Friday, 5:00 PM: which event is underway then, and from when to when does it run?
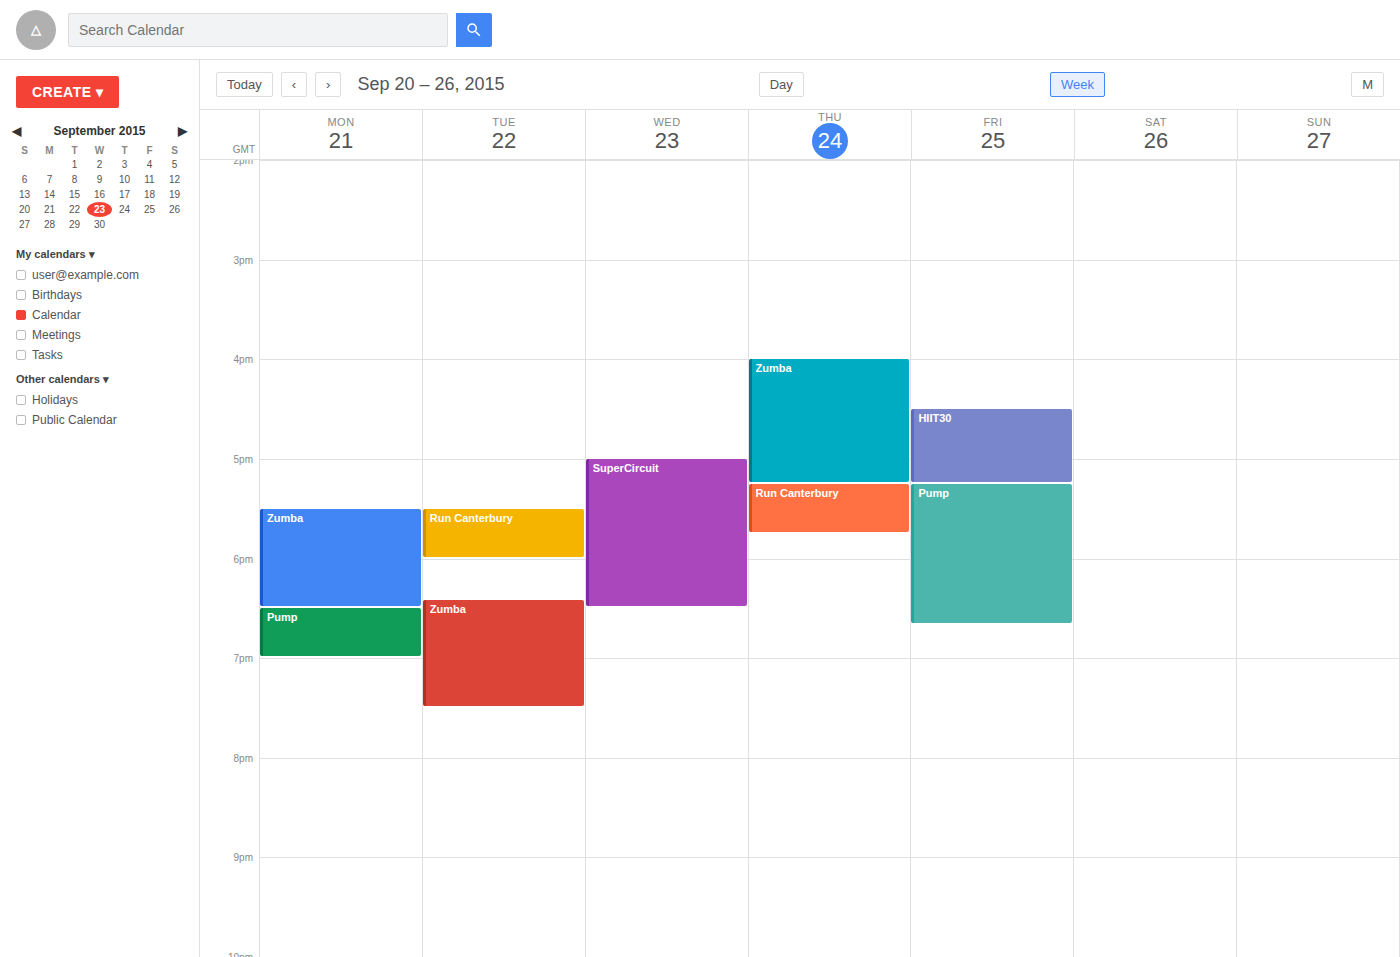
"HIIT30", 4:30 PM to 5:15 PM